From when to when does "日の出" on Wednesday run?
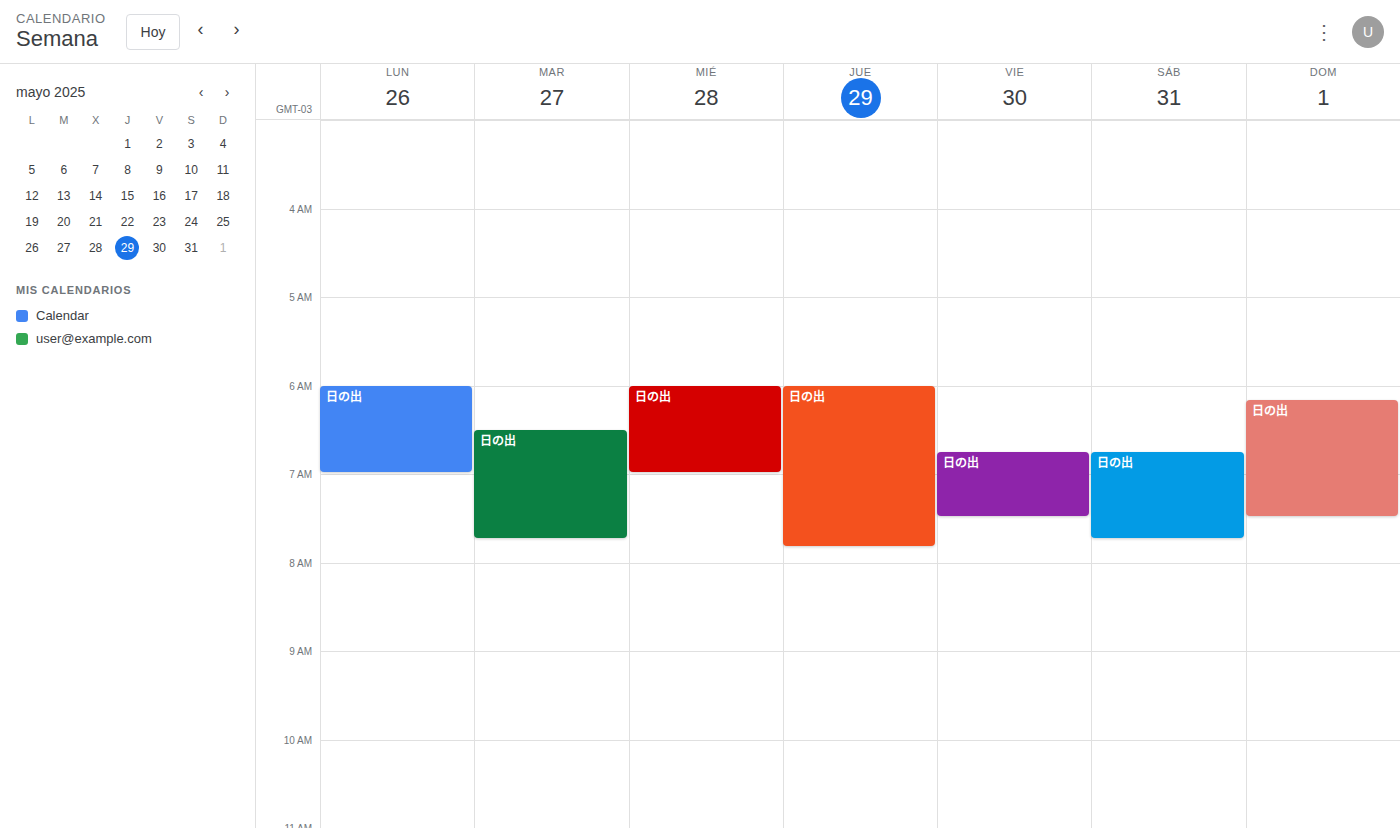
6:00 AM to 7:00 AM